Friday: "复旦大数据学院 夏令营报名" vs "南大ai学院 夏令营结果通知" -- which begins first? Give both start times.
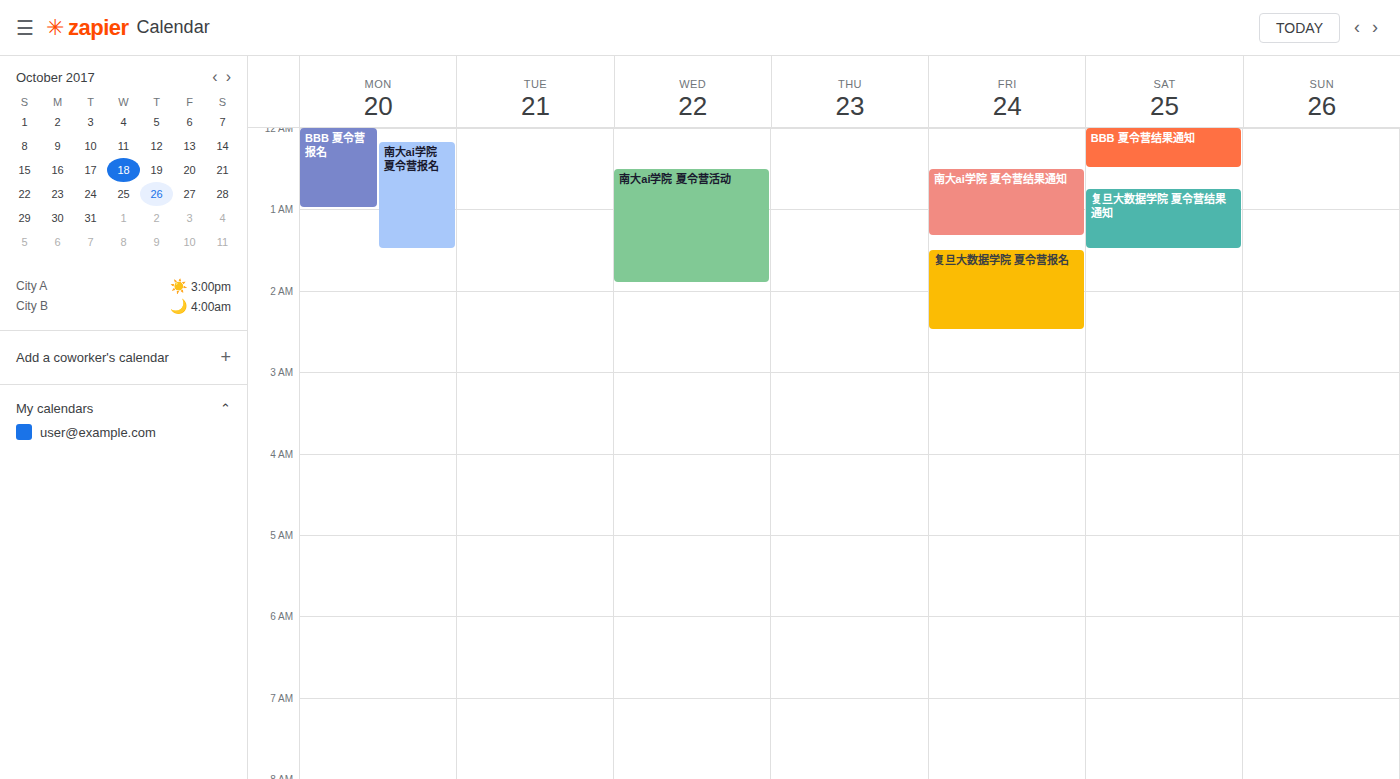
"南大ai学院 夏令营结果通知" 12:30 AM; "复旦大数据学院 夏令营报名" 1:30 AM.